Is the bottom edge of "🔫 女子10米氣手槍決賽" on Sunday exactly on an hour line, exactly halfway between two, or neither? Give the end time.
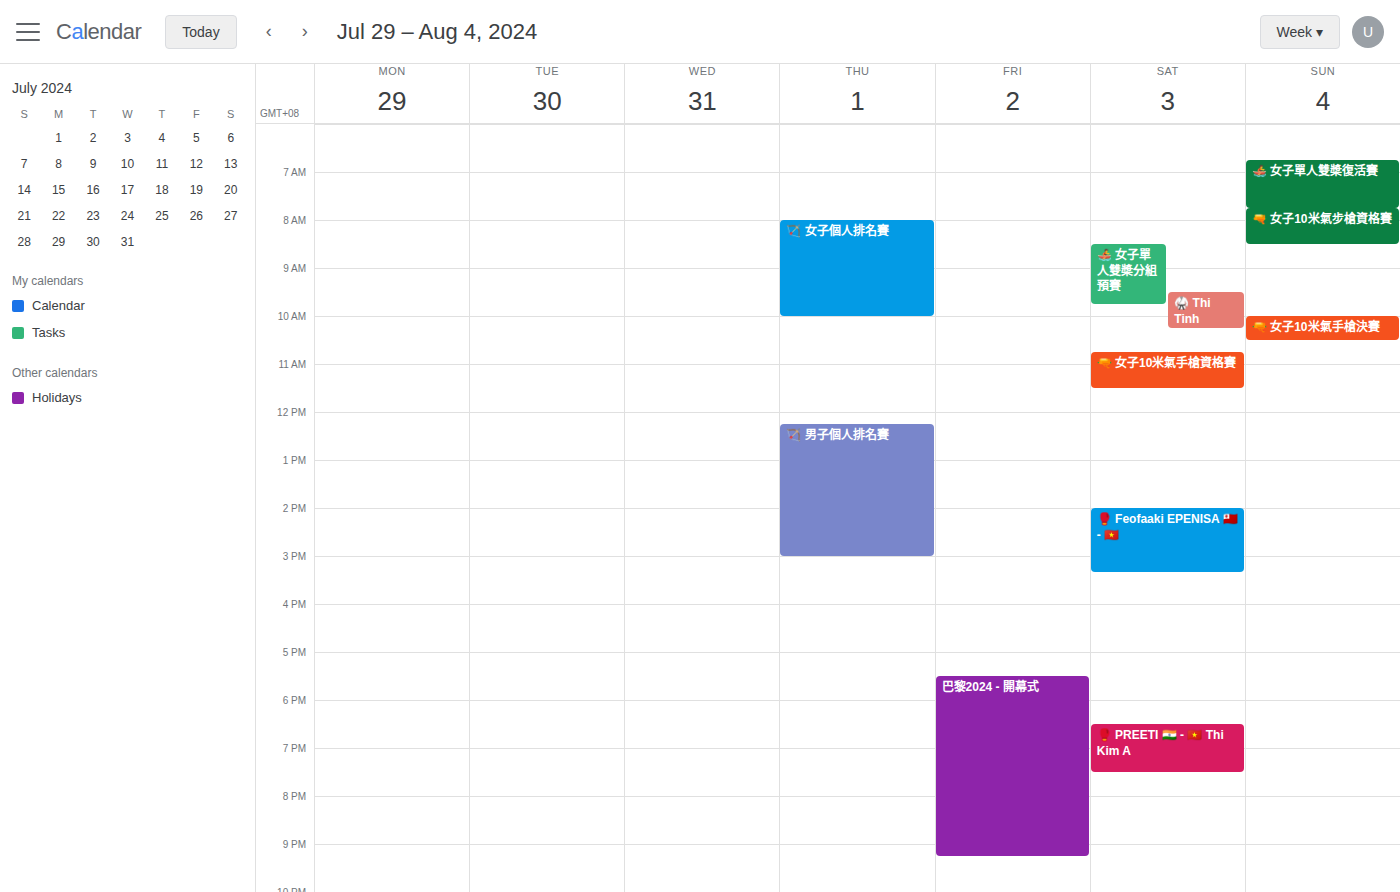
10:30 -- halfway between the 10:00 and 11:00 lines.